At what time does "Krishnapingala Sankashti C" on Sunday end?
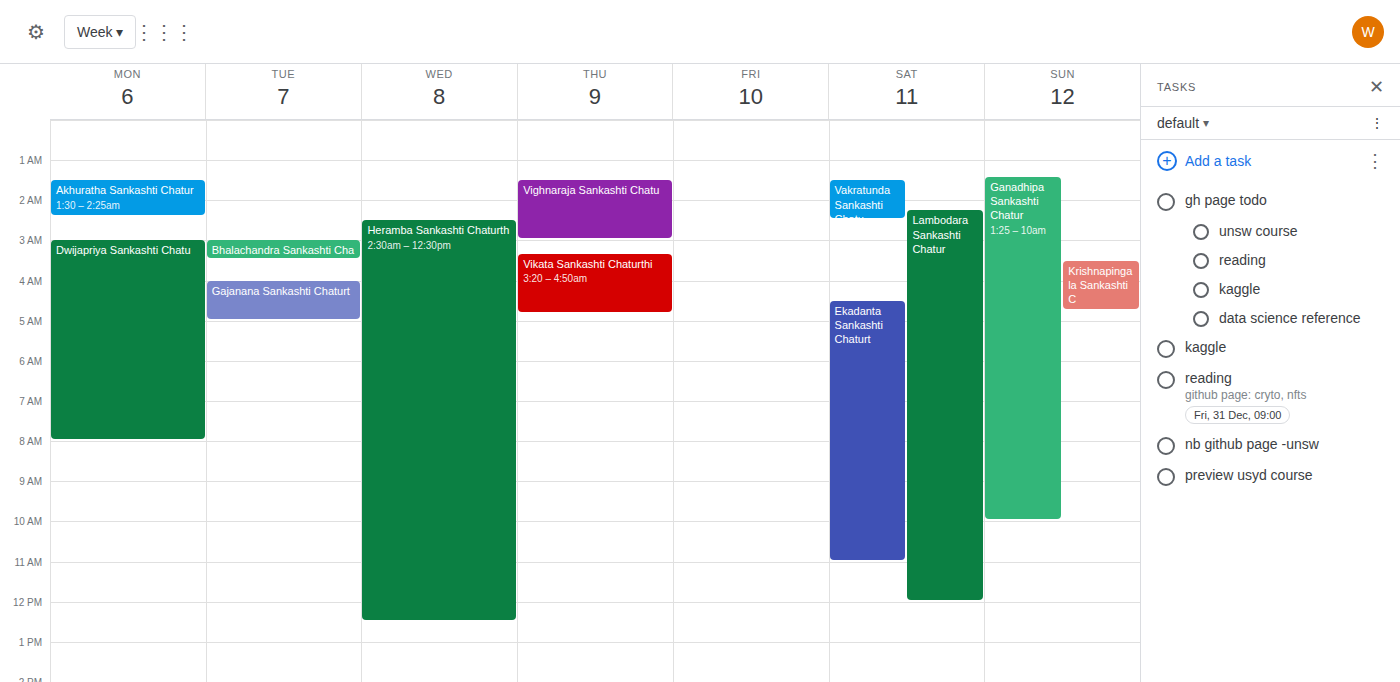
4:45 AM